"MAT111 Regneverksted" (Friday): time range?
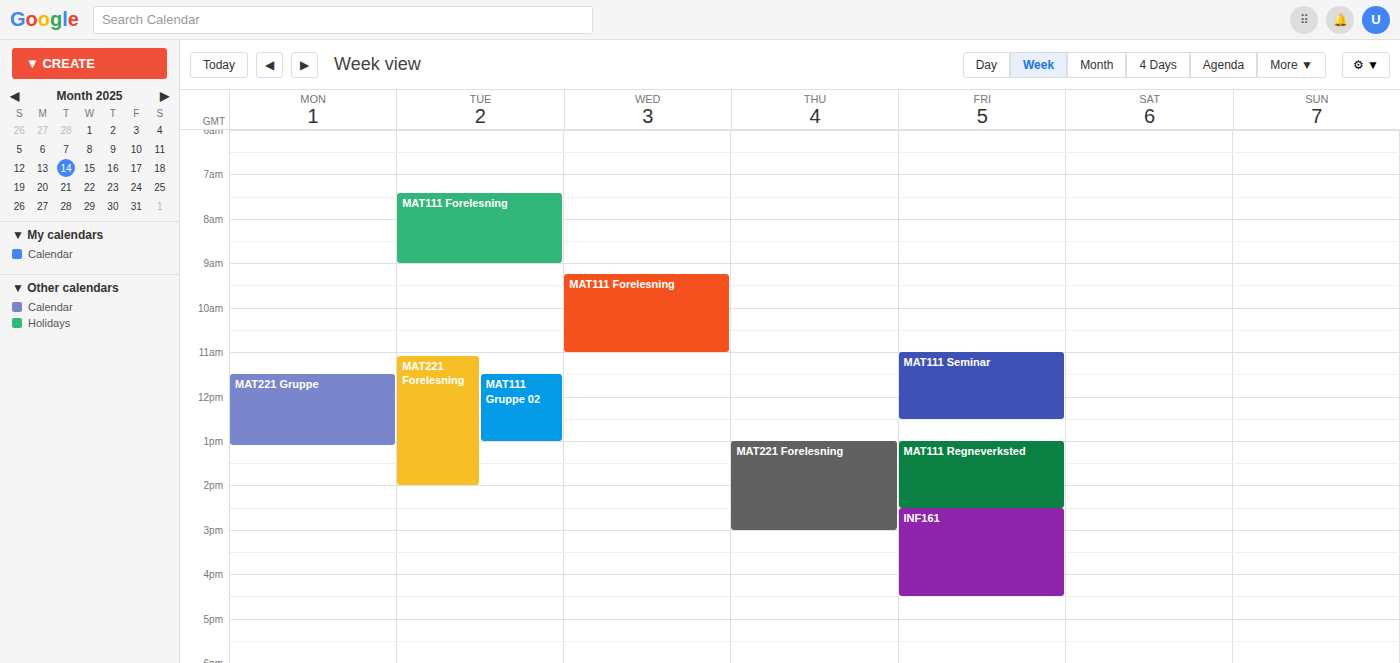
1:00 PM to 2:30 PM